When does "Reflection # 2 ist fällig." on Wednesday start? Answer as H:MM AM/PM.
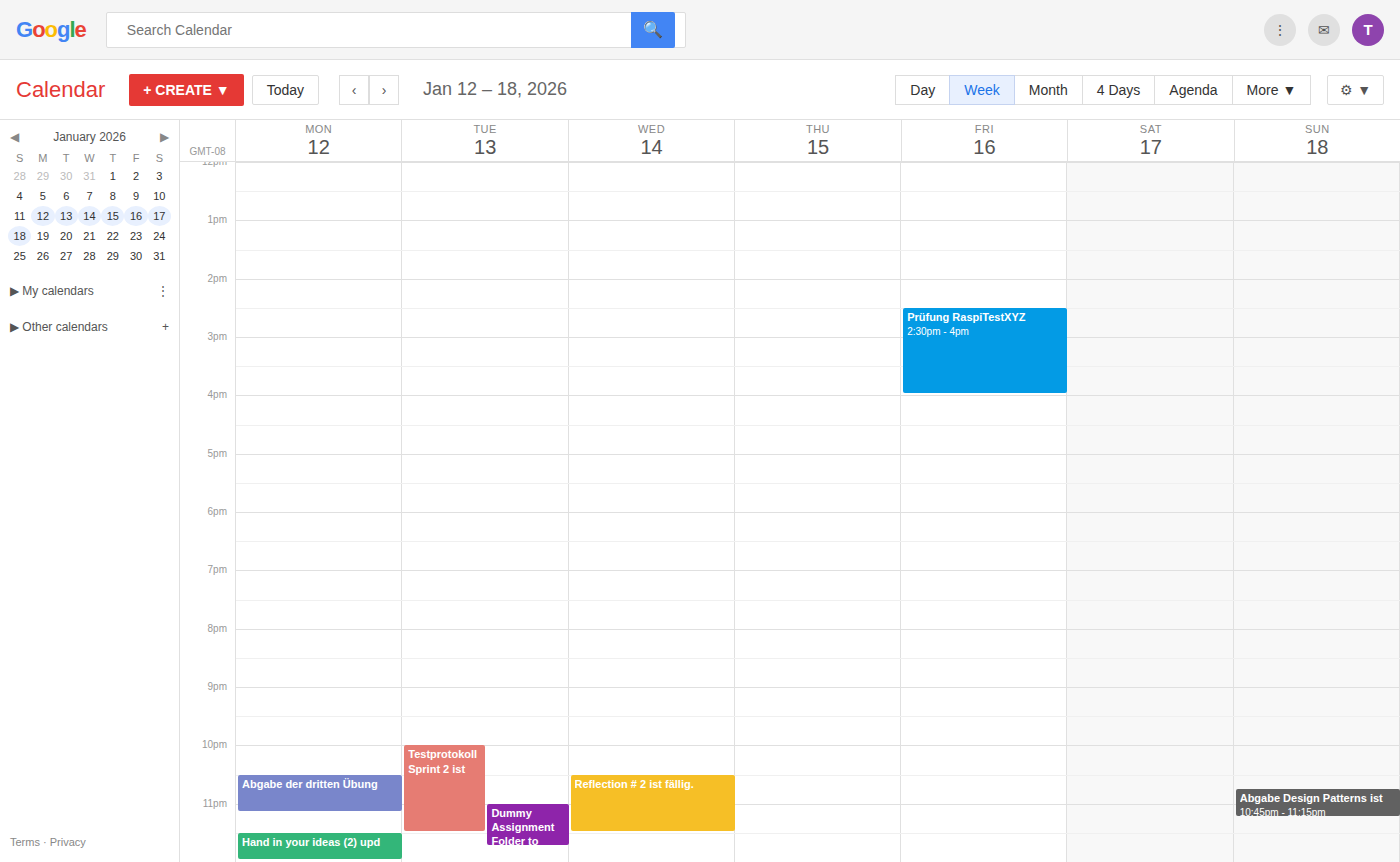
10:30 PM